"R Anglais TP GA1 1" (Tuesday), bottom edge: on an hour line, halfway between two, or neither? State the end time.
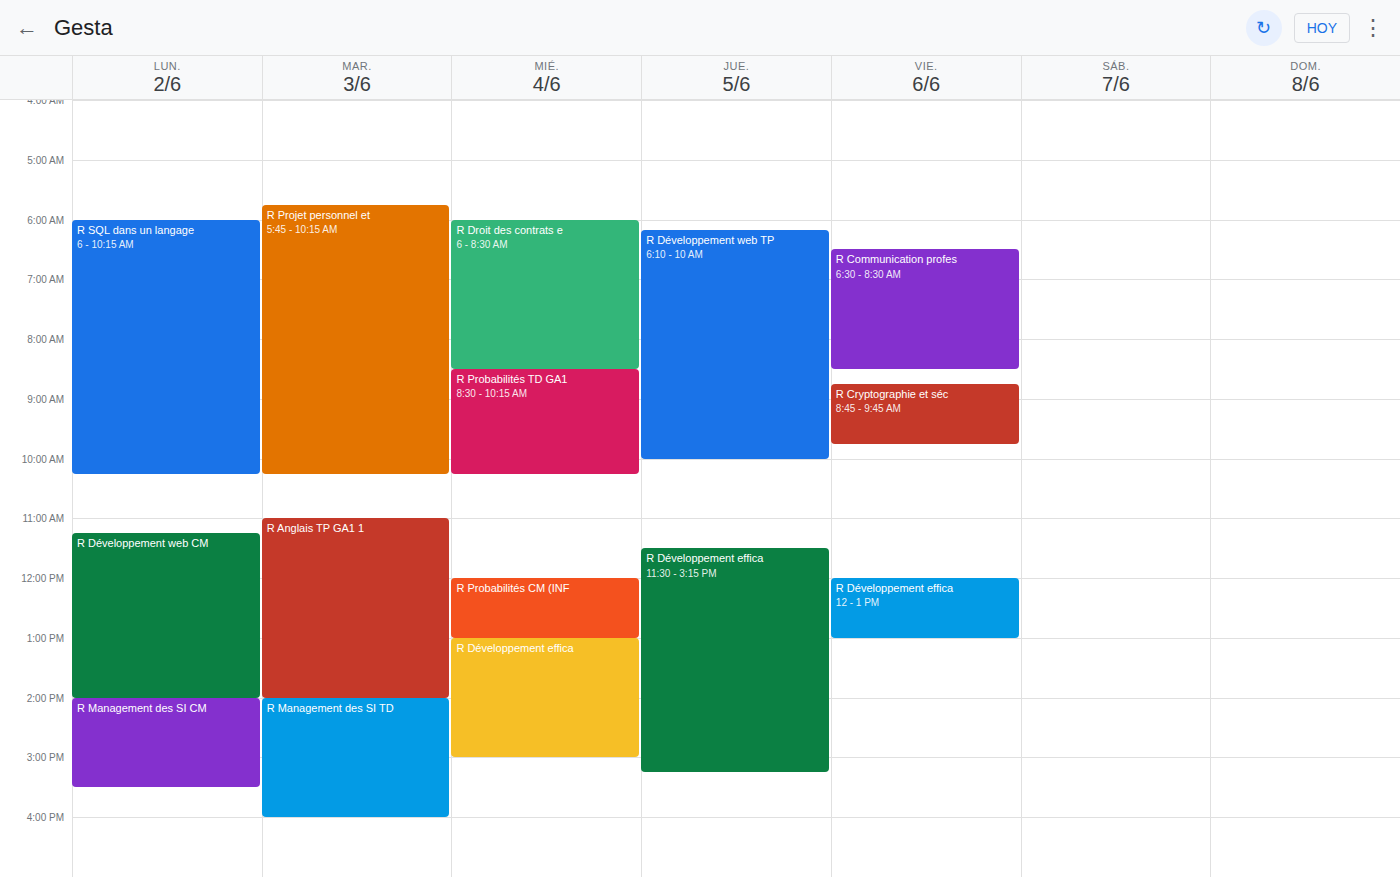
2:00 PM -- exactly on the 2 PM line.